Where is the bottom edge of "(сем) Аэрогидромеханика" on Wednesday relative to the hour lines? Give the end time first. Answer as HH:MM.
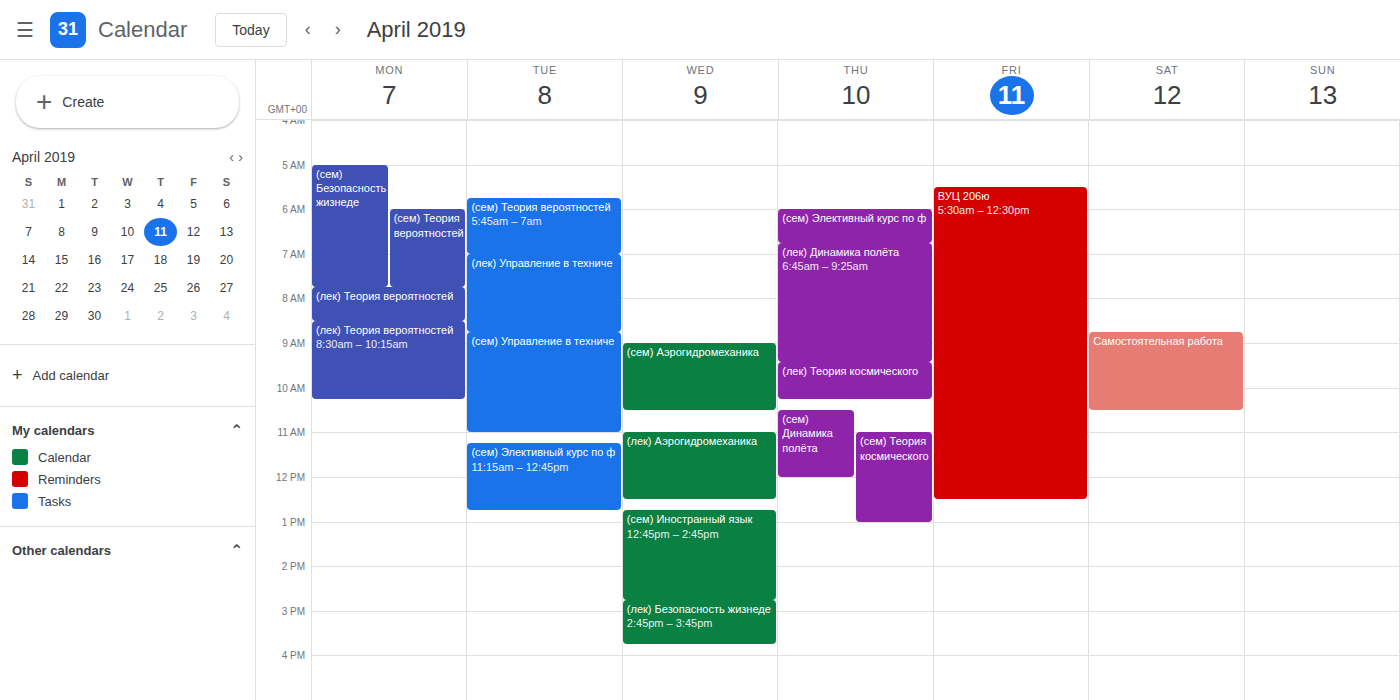
10:30 -- halfway between the 10:00 and 11:00 lines.